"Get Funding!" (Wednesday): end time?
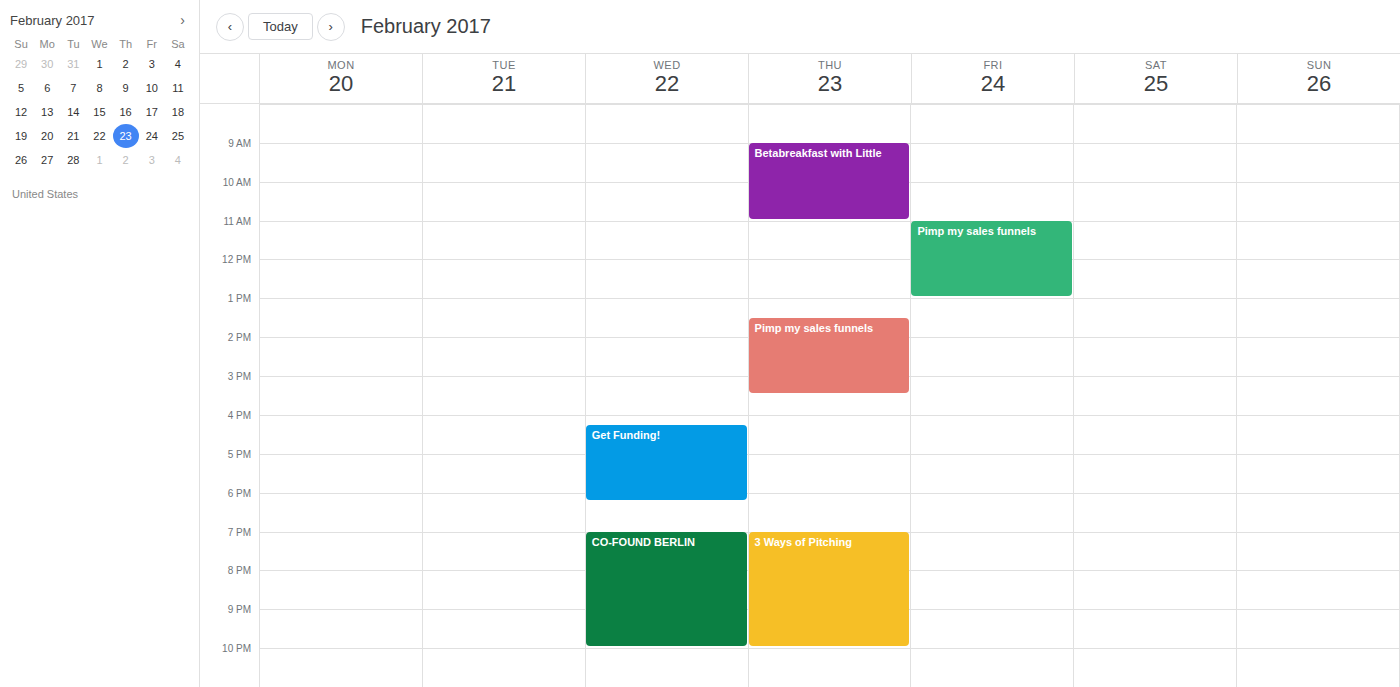
6:15 PM